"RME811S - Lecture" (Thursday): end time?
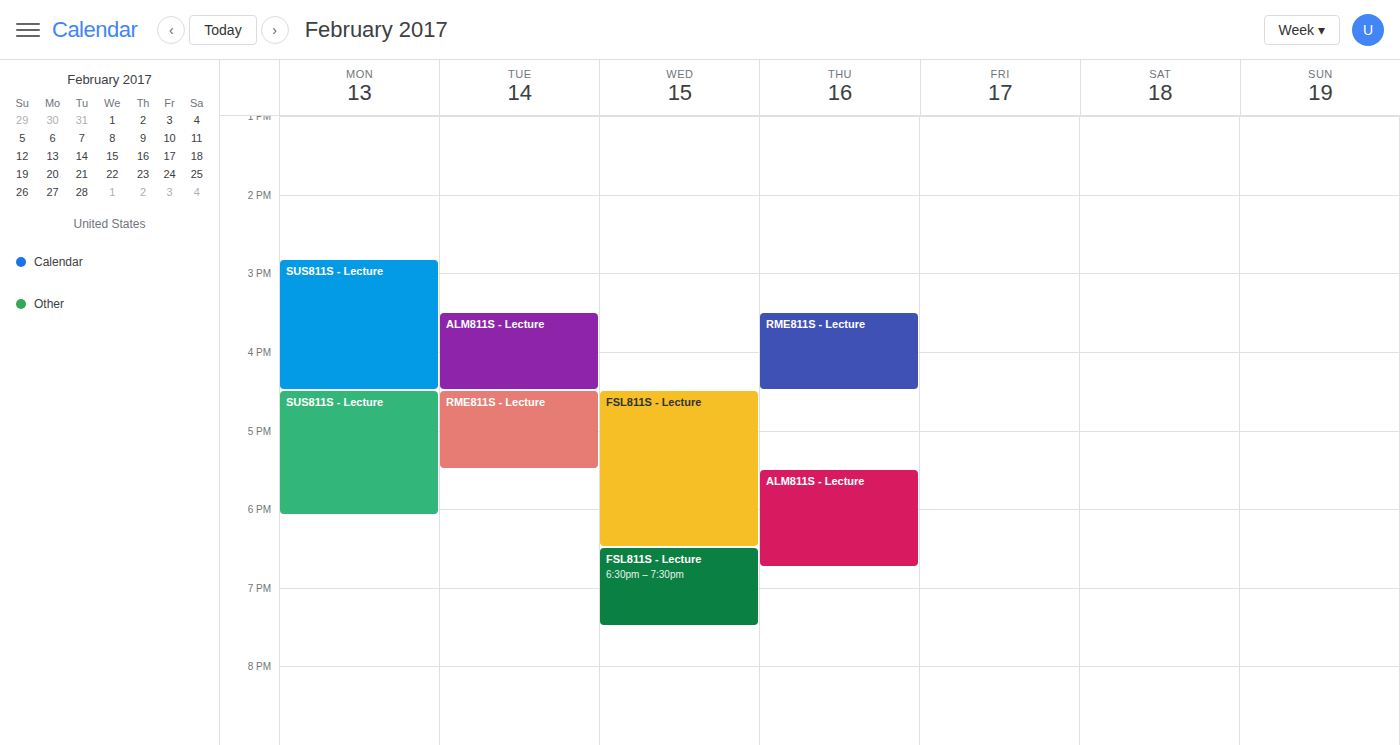
4:30 PM